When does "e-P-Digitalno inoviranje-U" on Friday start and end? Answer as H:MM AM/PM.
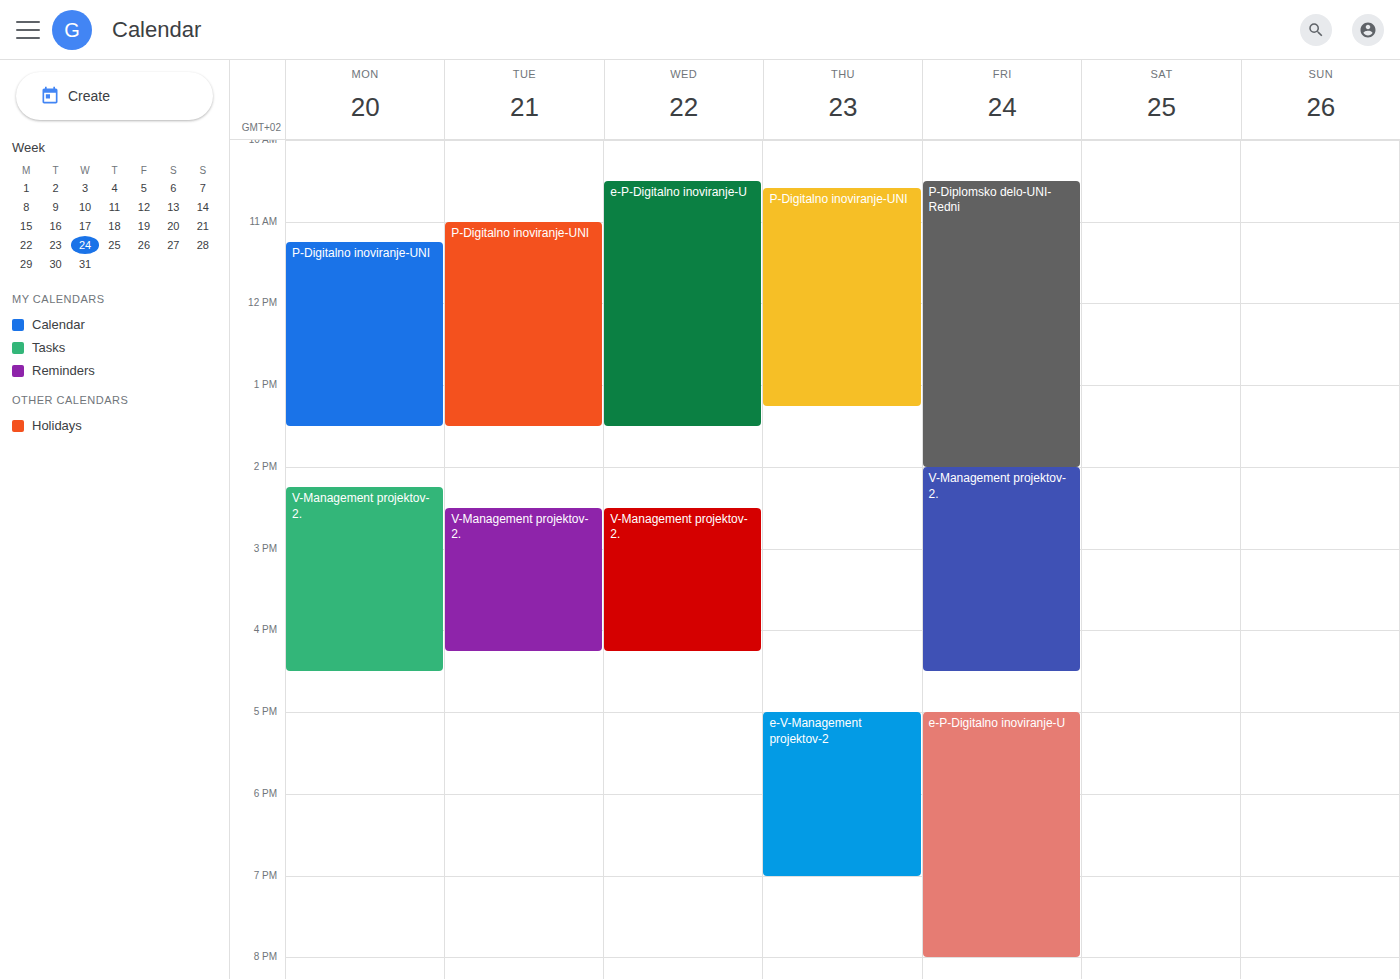
5:00 PM to 8:00 PM